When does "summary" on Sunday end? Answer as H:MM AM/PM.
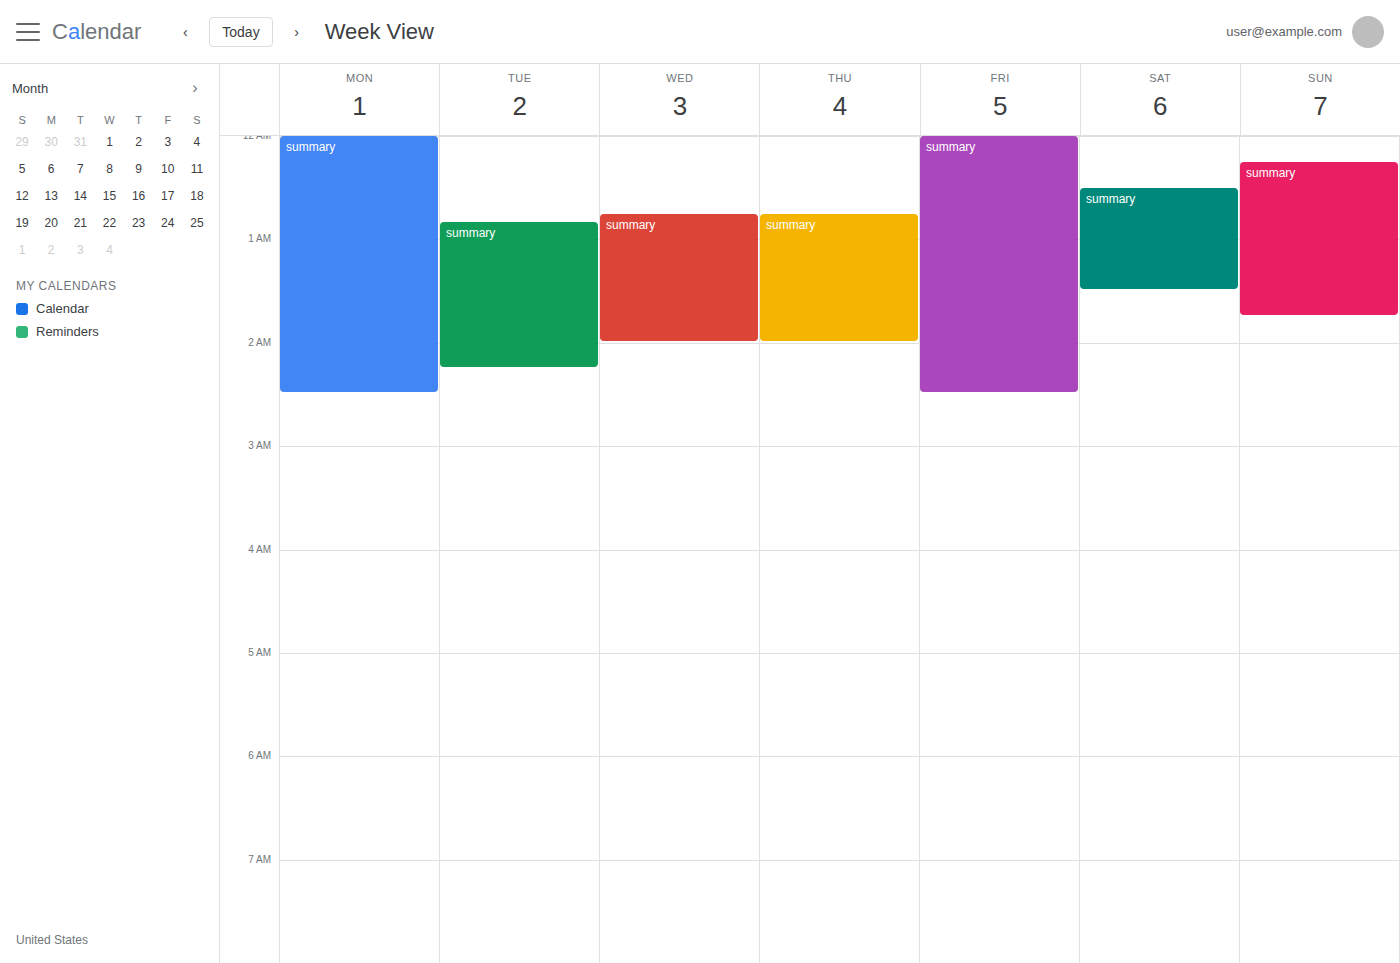
1:45 AM